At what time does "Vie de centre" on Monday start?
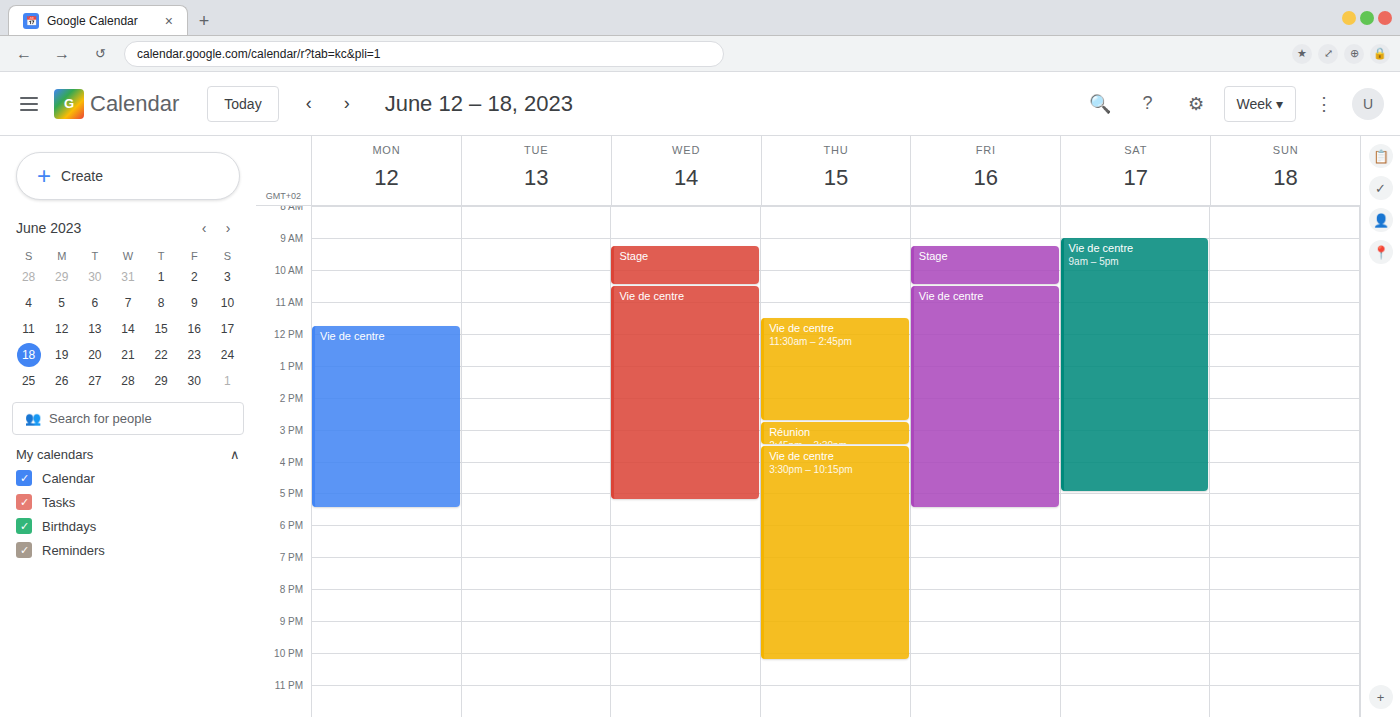
11:45 AM